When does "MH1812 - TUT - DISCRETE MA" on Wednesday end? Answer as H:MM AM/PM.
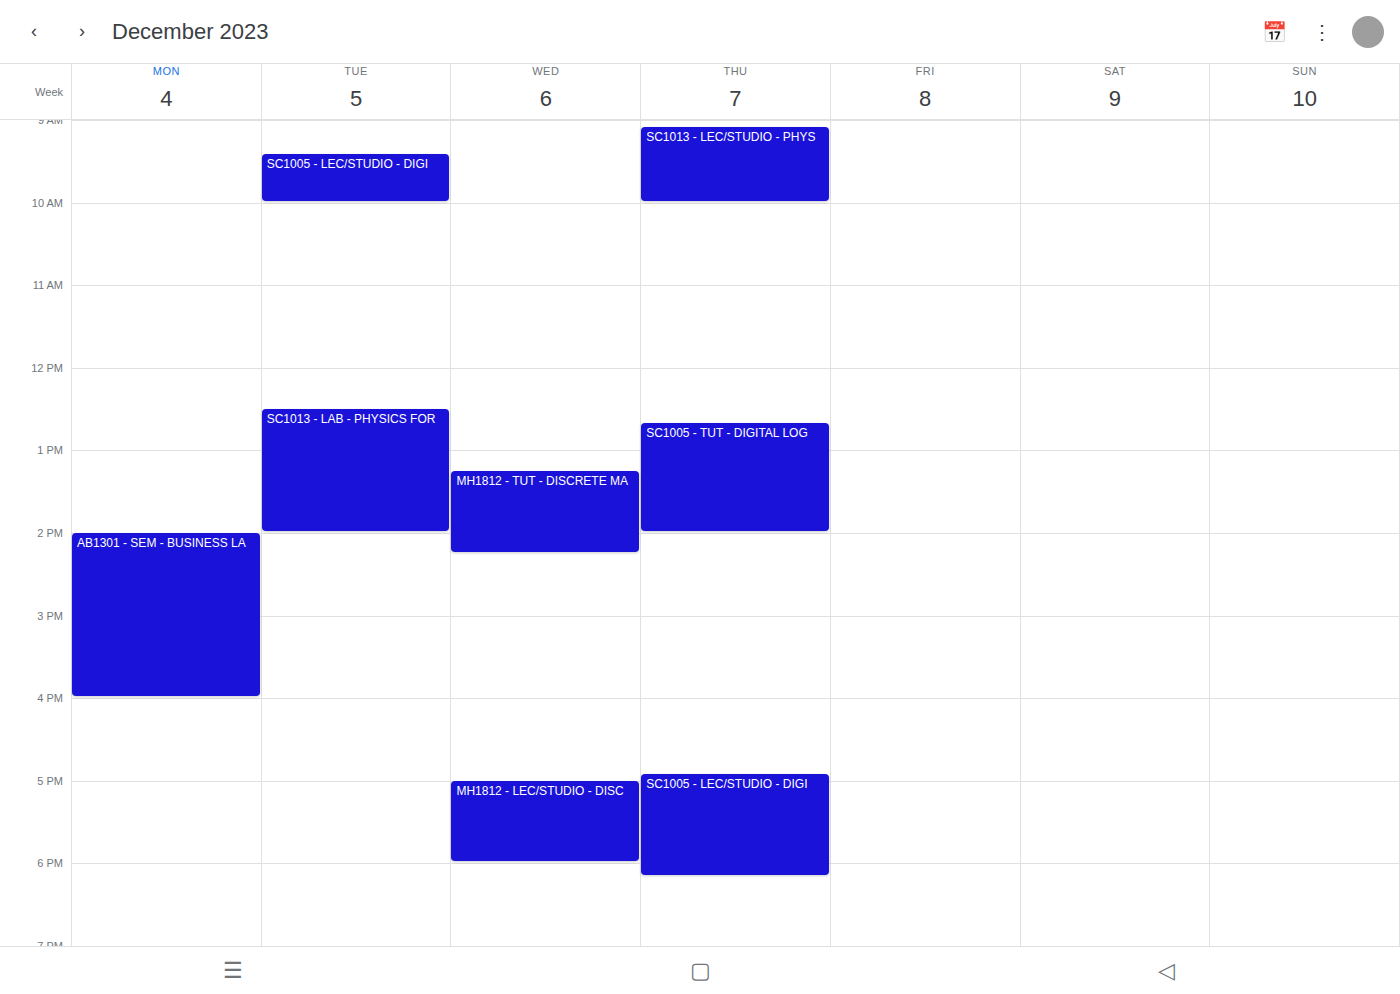
2:15 PM